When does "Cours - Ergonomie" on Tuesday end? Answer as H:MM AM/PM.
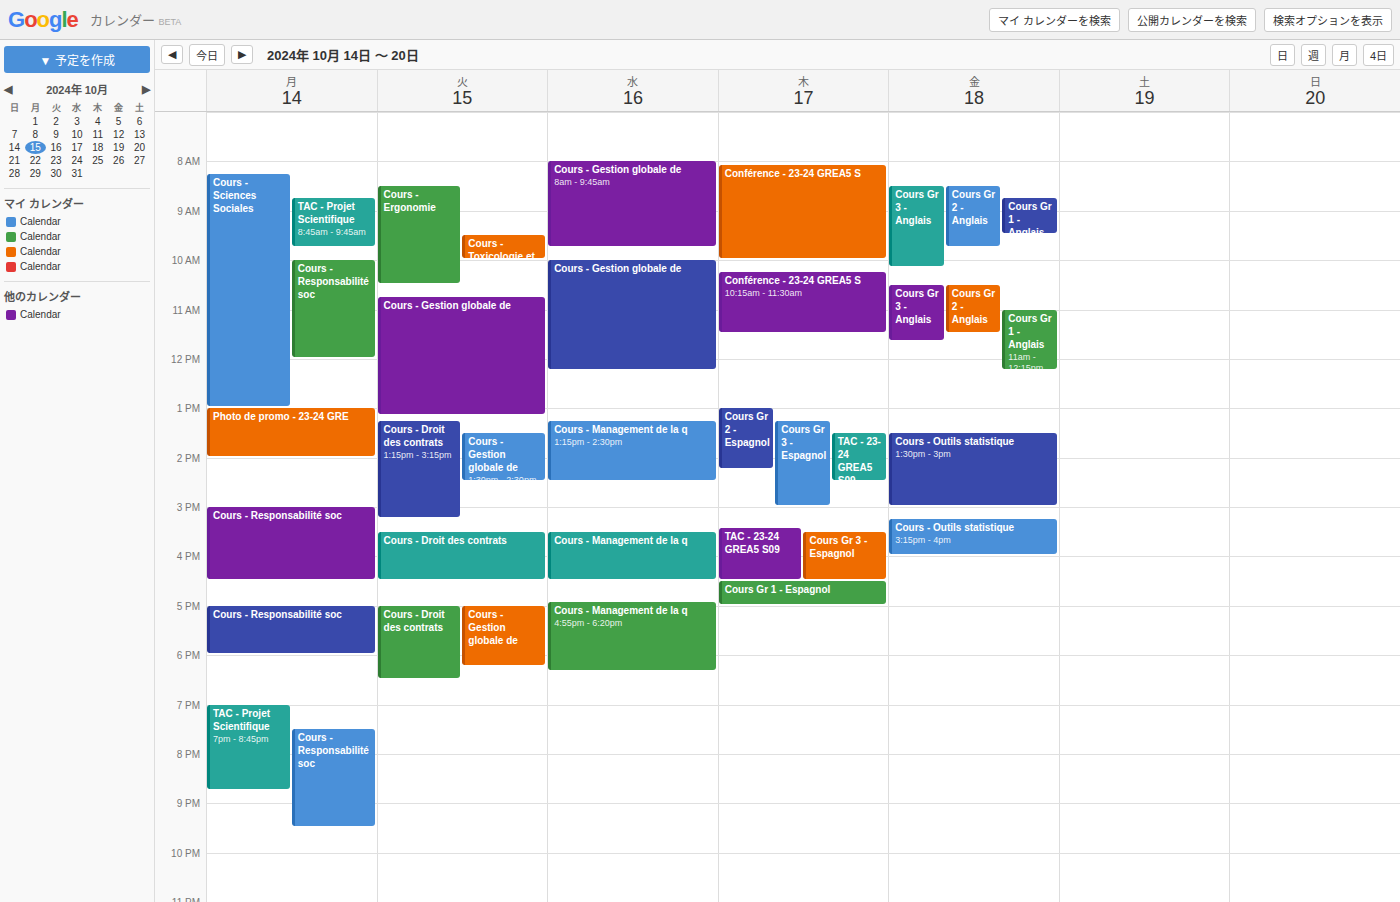
10:30 AM